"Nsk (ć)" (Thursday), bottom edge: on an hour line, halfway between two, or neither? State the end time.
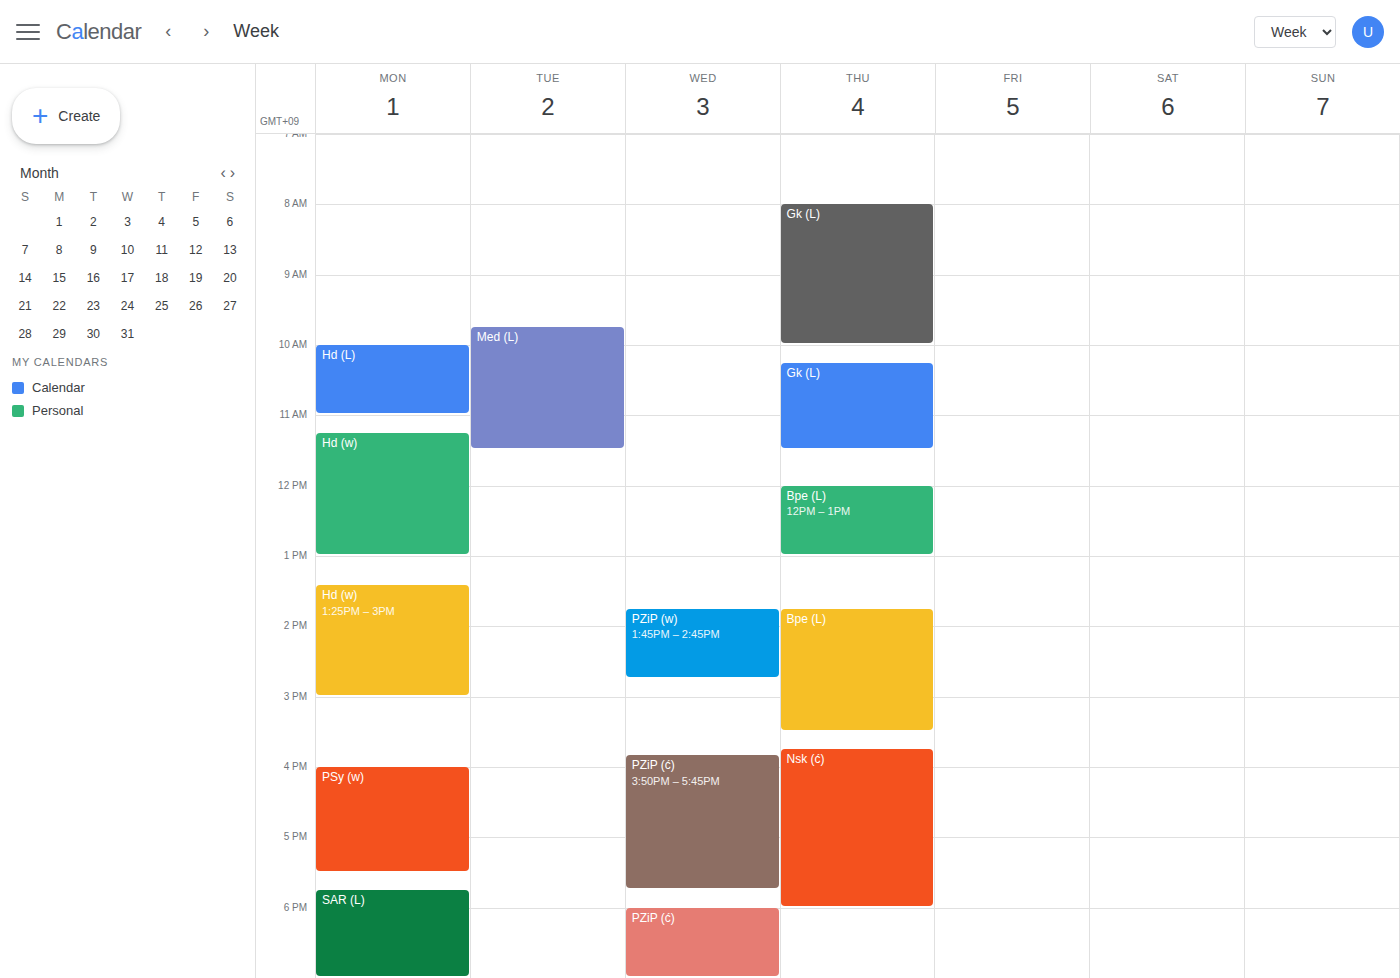
6:00 PM -- exactly on the 6 PM line.